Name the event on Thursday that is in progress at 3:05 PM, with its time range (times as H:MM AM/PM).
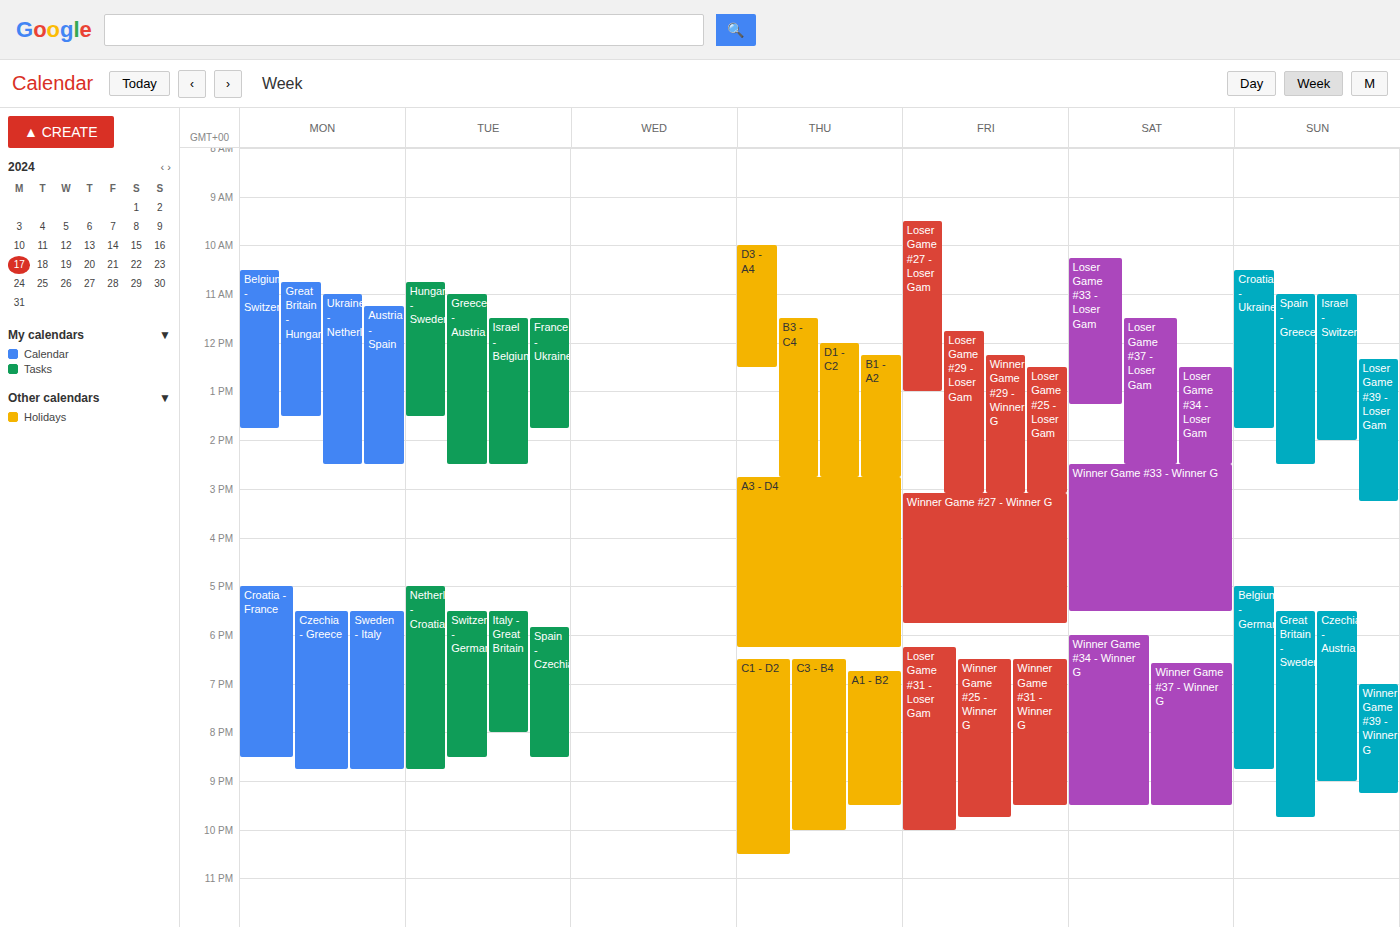
"A3 - D4", 2:45 PM to 6:15 PM